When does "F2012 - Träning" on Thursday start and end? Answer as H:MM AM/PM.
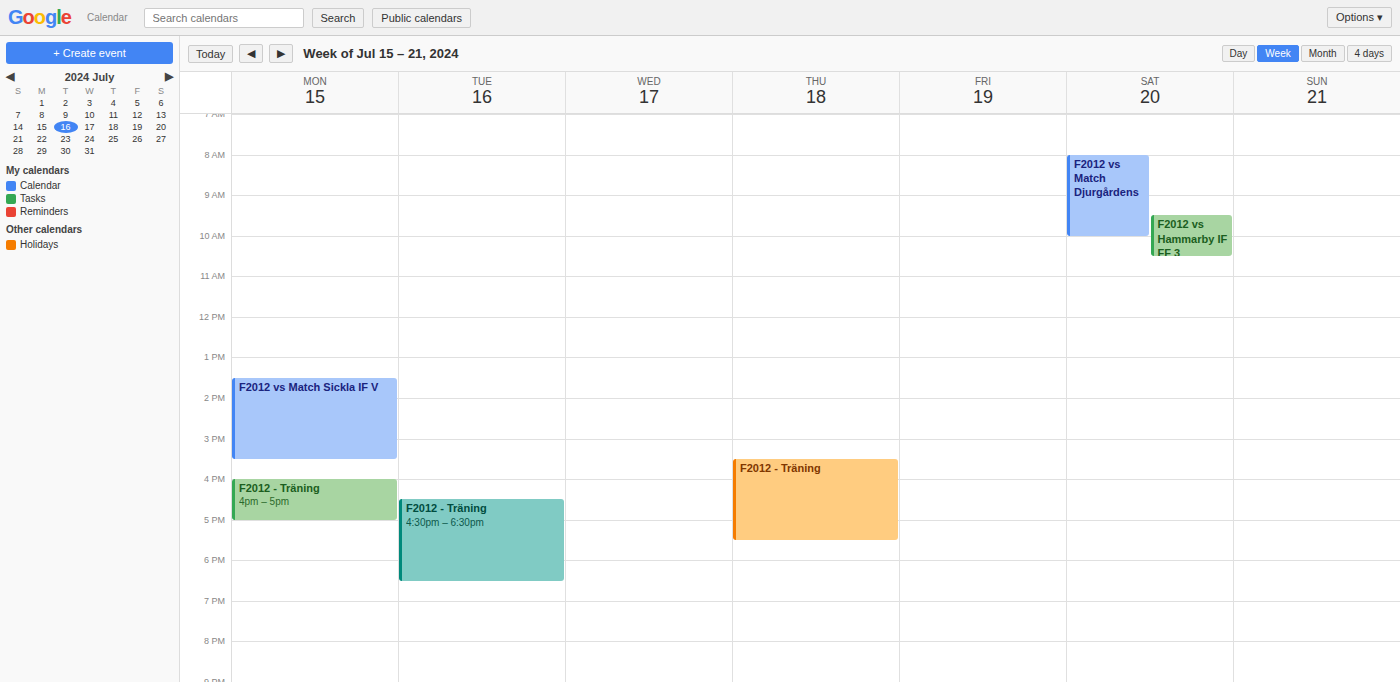
3:30 PM to 5:30 PM